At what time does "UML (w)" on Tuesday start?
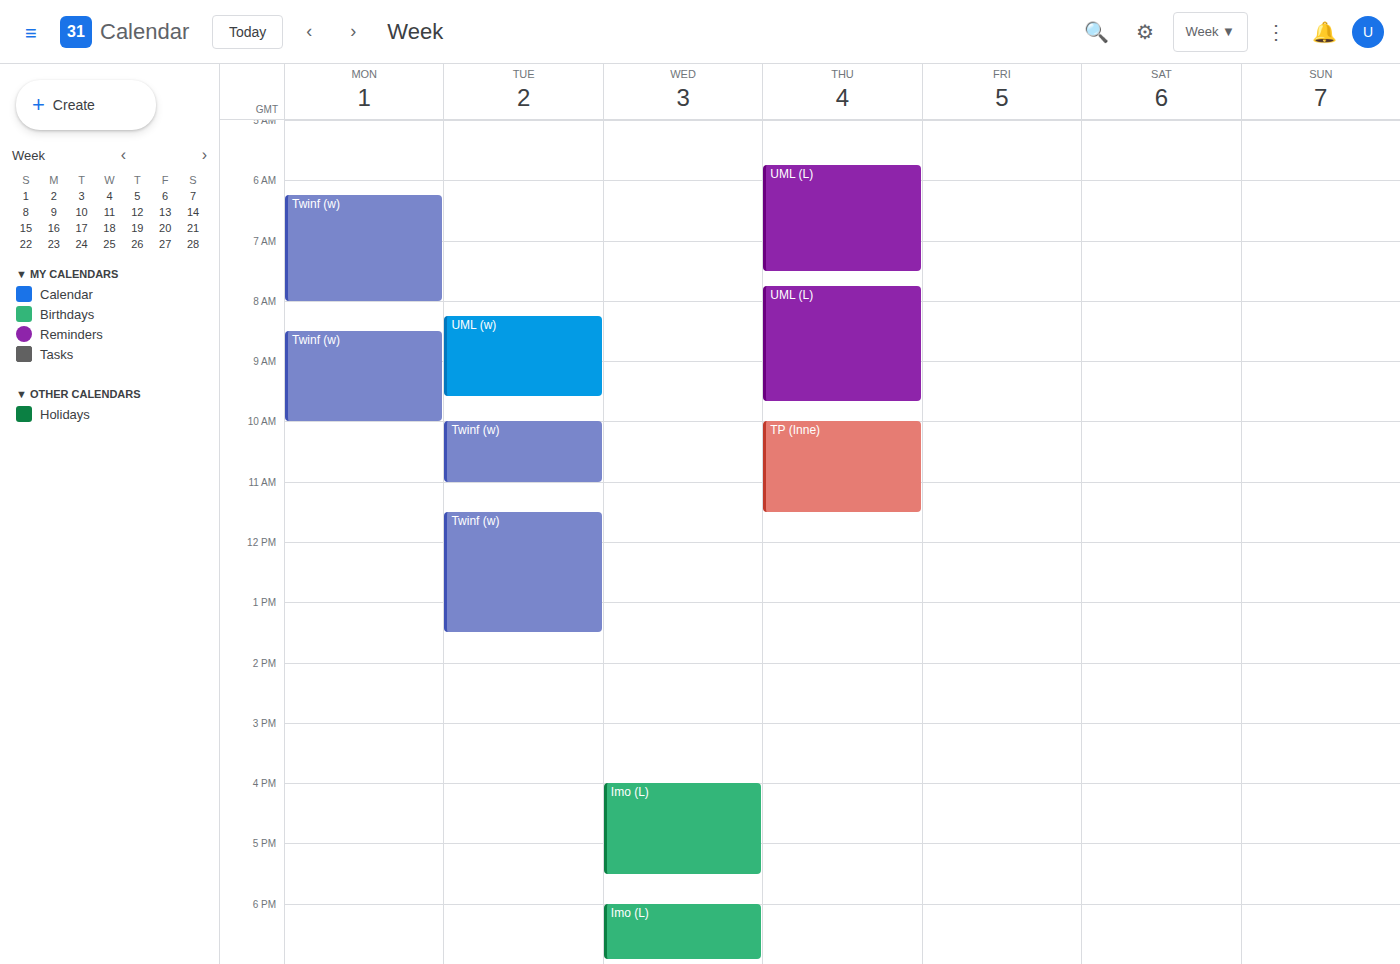
8:15 AM